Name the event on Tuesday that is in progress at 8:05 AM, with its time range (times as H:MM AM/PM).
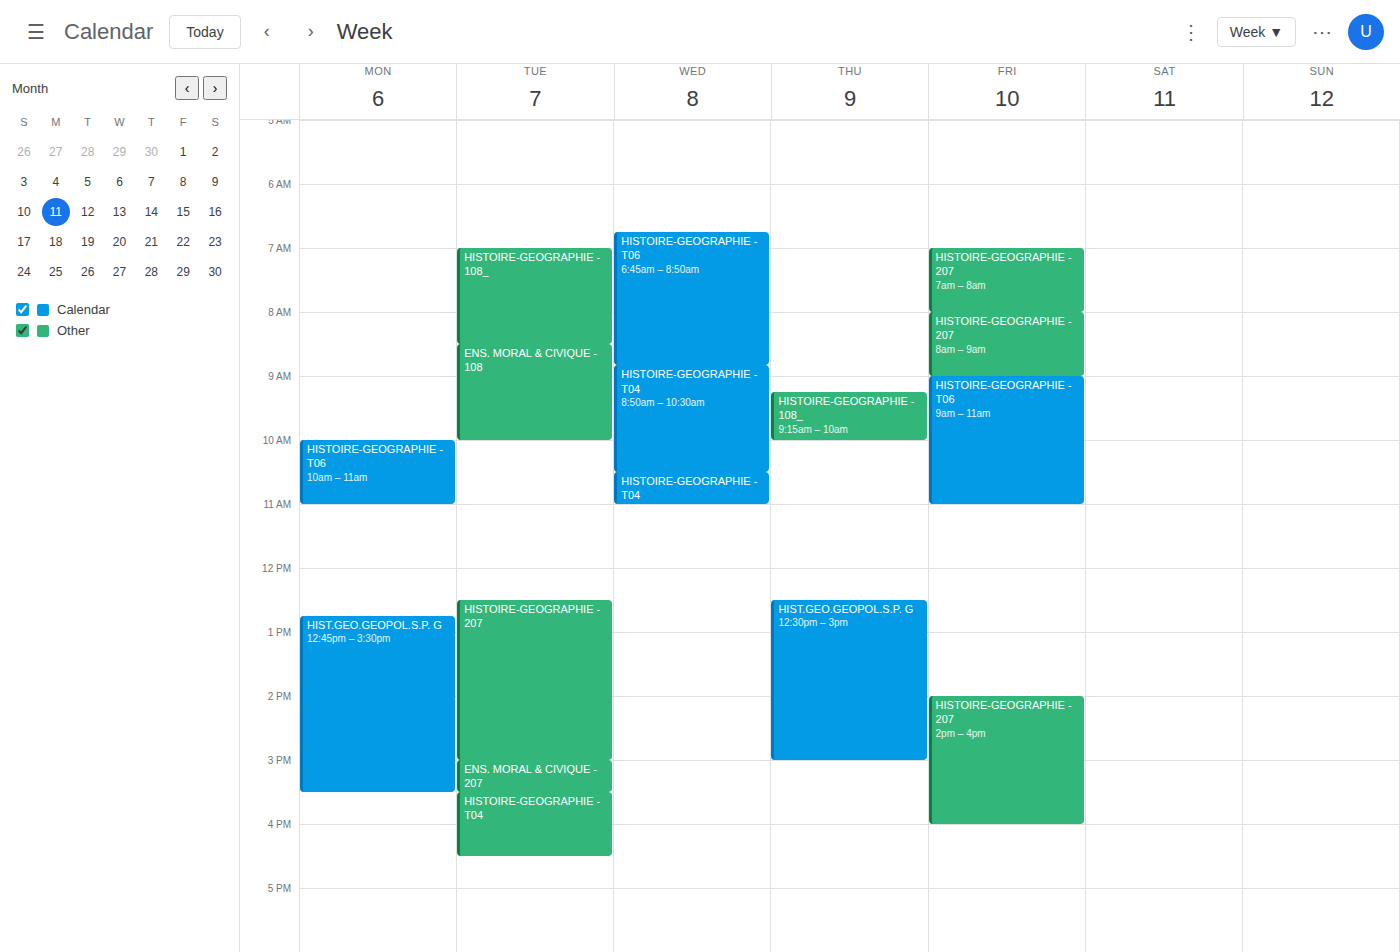
"HISTOIRE-GEOGRAPHIE - 108_", 7:00 AM to 8:30 AM